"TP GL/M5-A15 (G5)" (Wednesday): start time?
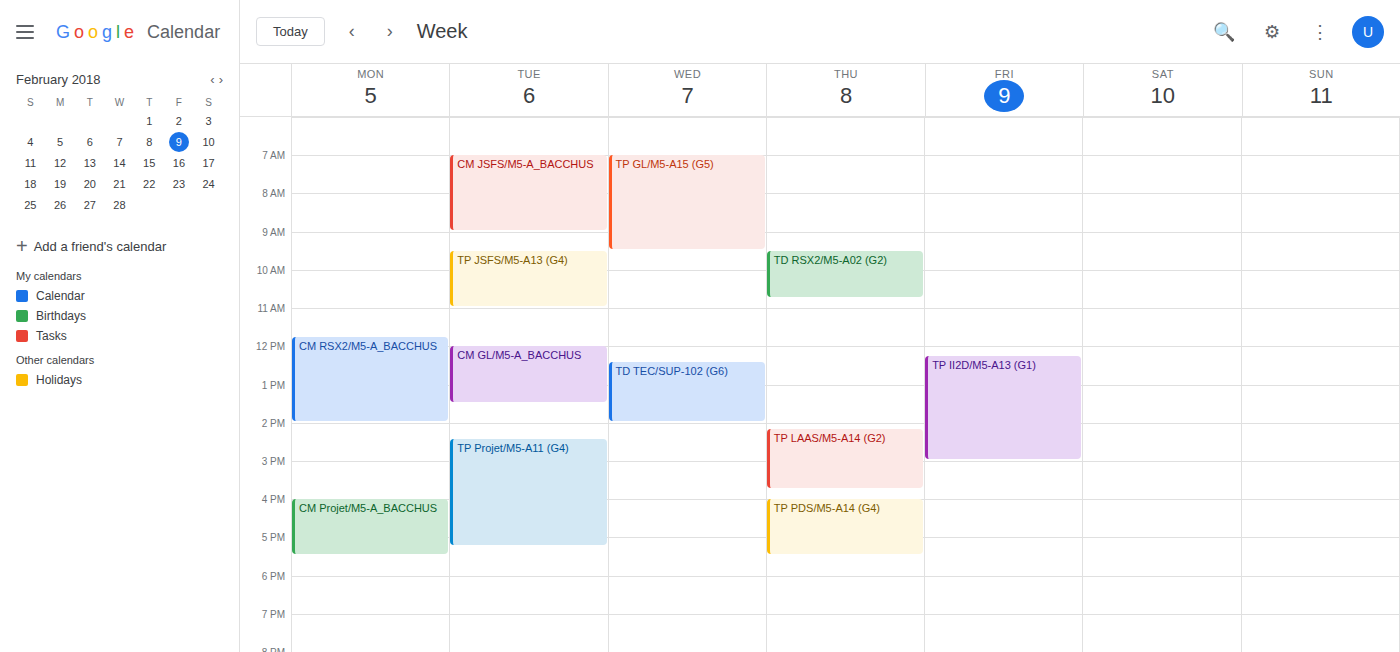
07:00